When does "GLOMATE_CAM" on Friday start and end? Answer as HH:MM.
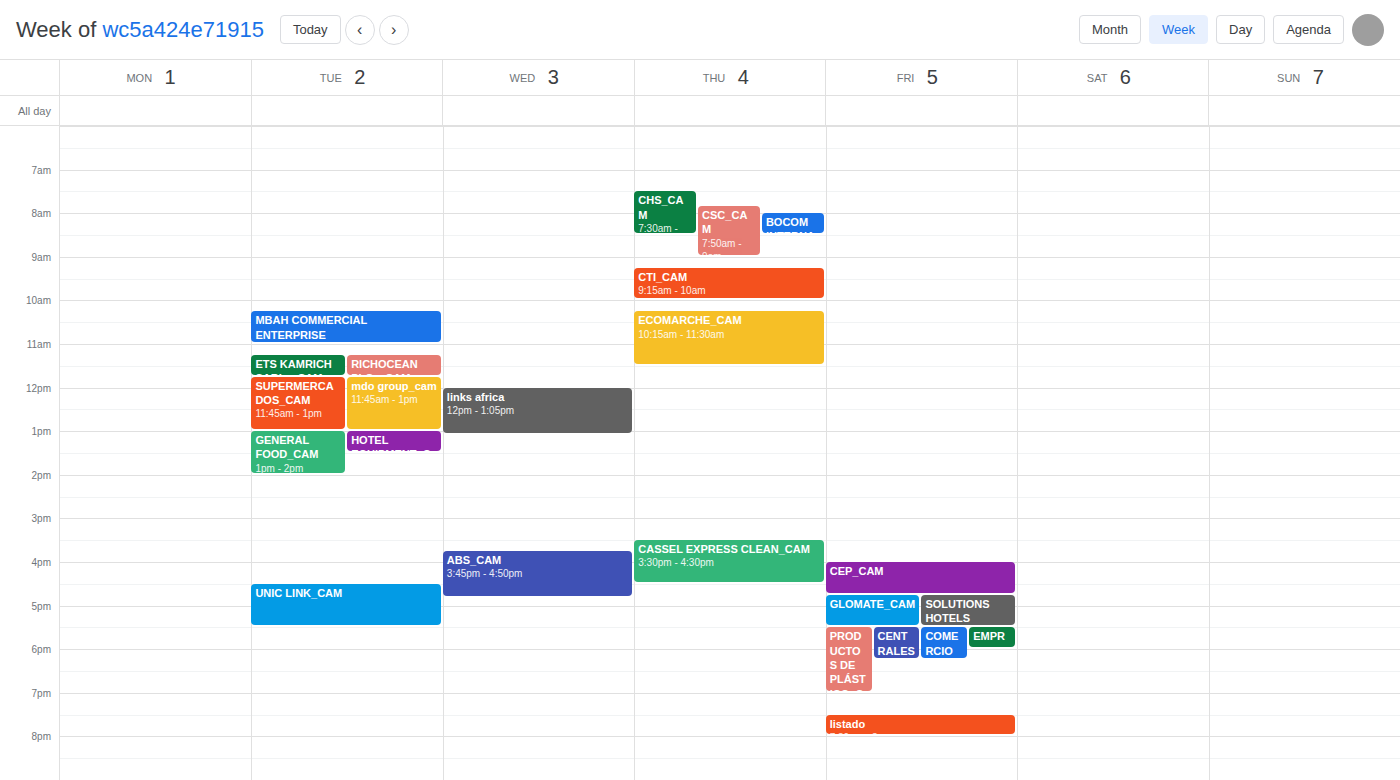
16:45 to 17:30